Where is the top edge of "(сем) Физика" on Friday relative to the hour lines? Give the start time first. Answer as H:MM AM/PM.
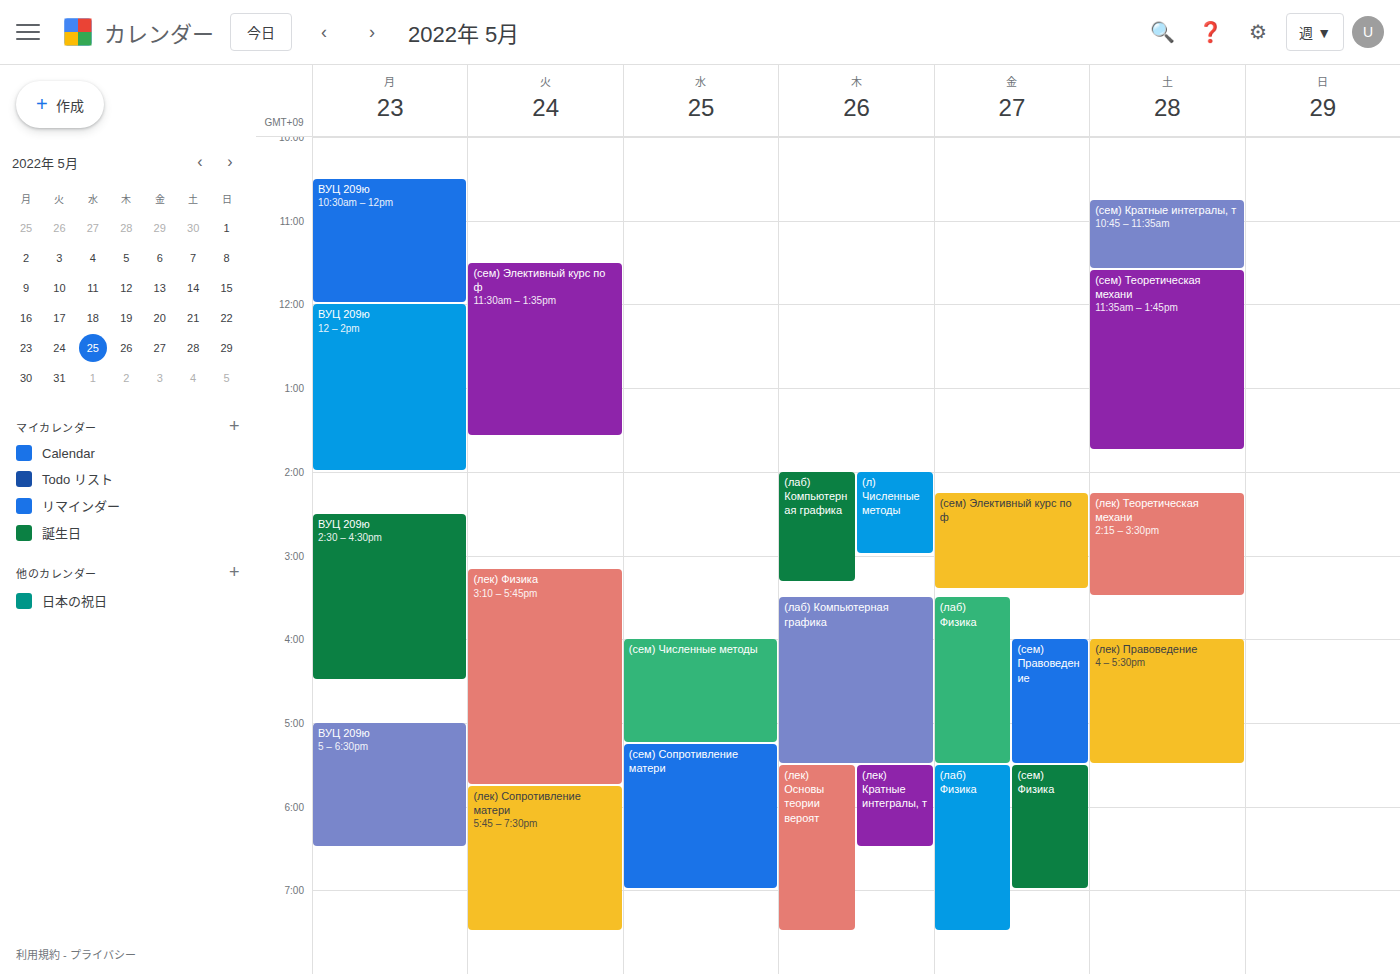
5:30 PM -- halfway between the 5 PM and 6 PM lines.